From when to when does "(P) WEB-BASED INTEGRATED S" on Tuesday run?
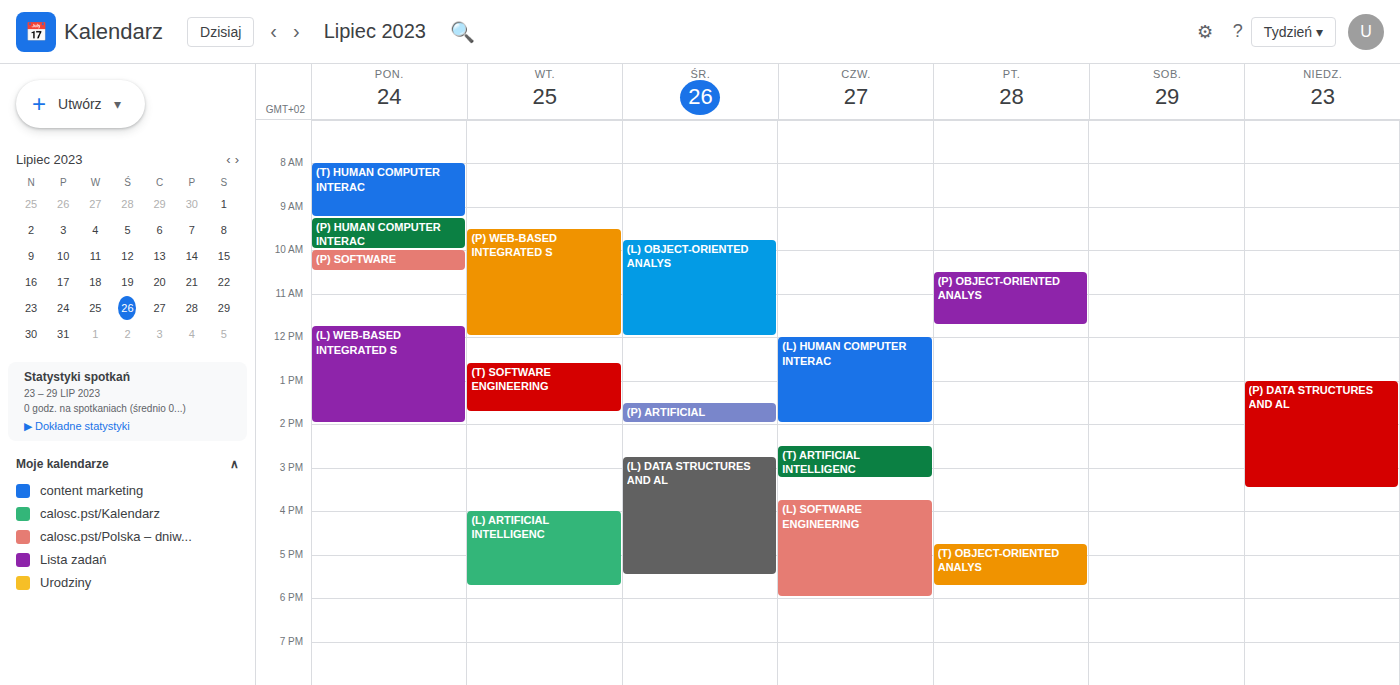
9:30 AM to 12:00 PM